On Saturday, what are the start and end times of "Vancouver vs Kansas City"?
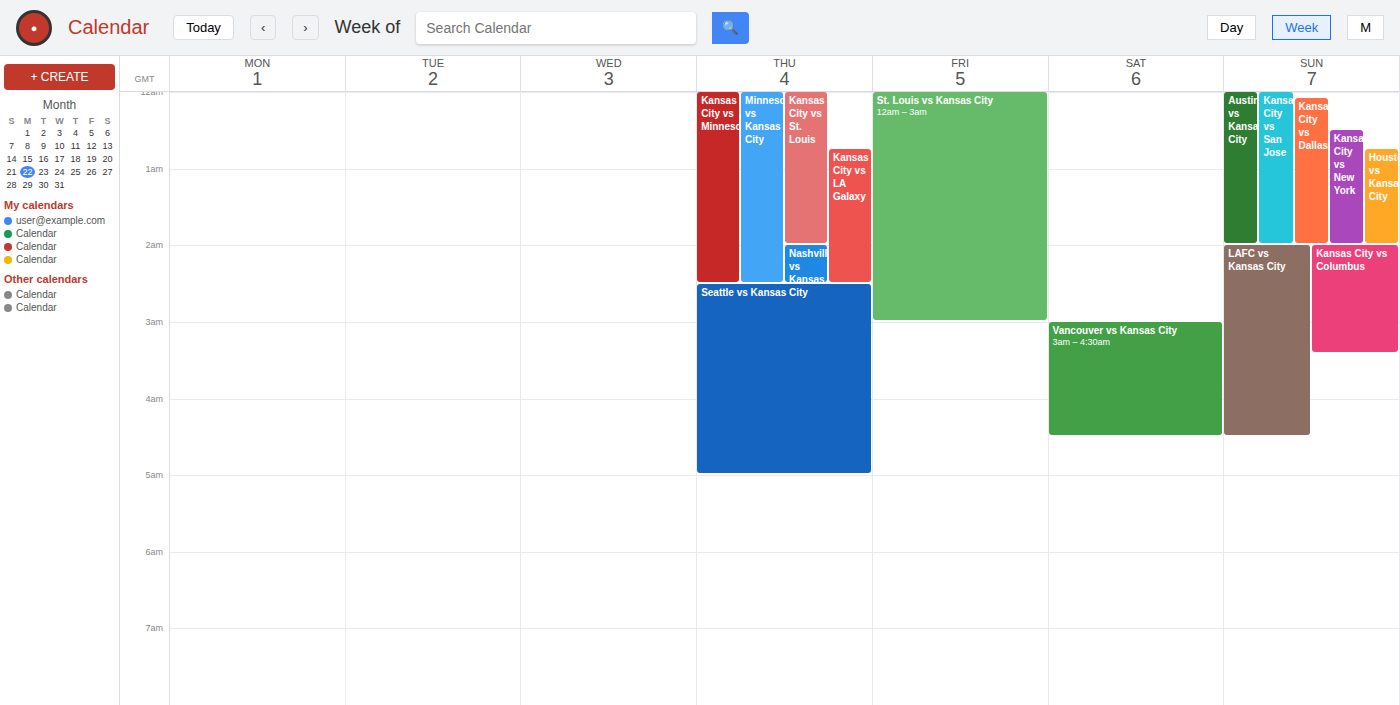
3:00 AM to 4:30 AM